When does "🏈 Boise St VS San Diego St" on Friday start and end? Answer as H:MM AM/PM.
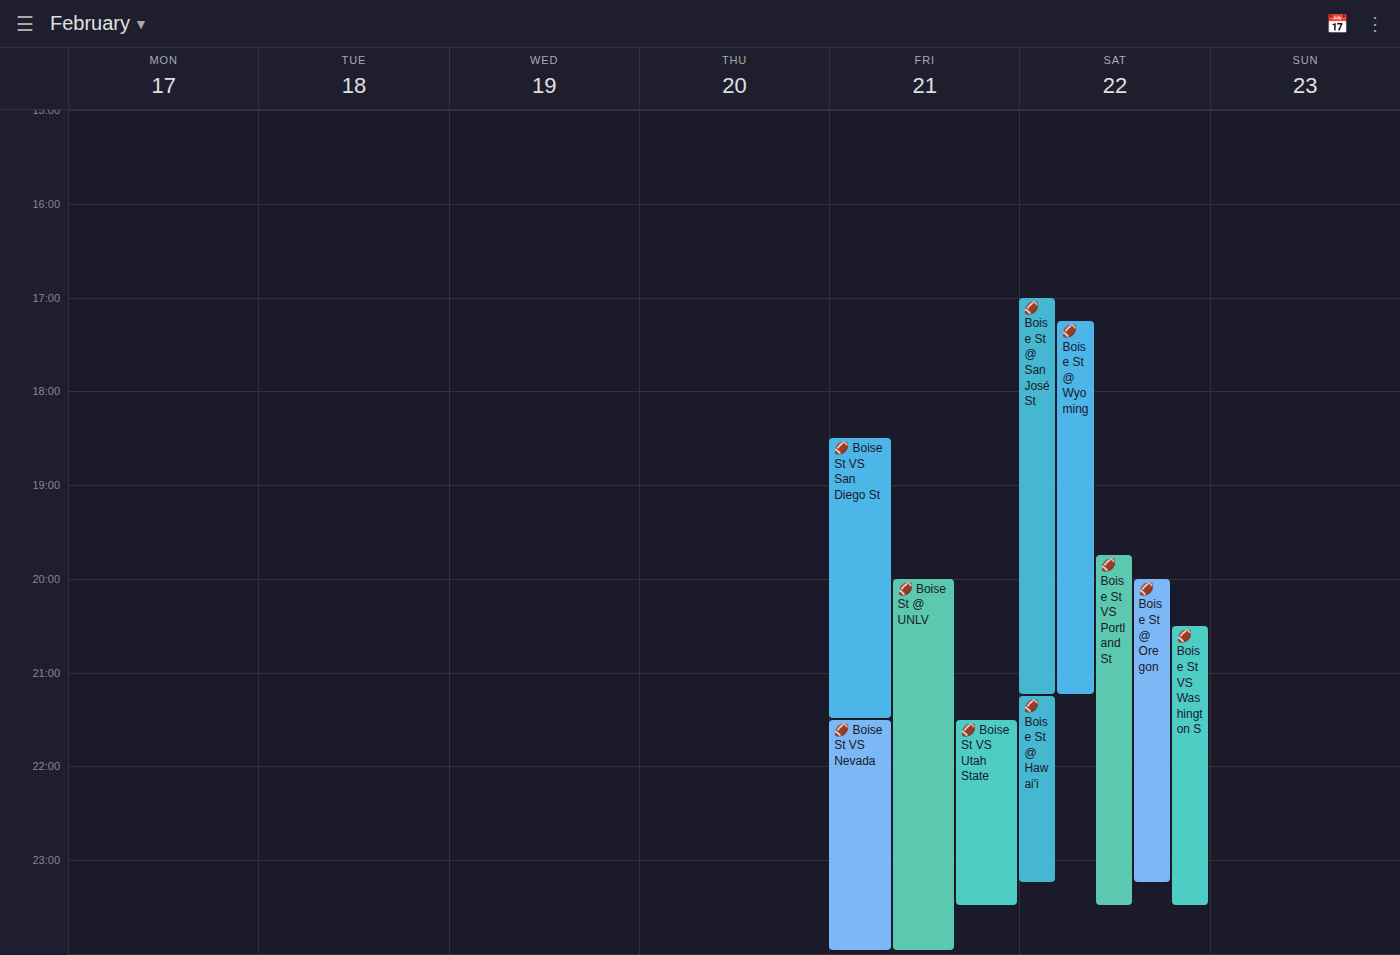
6:30 PM to 9:30 PM